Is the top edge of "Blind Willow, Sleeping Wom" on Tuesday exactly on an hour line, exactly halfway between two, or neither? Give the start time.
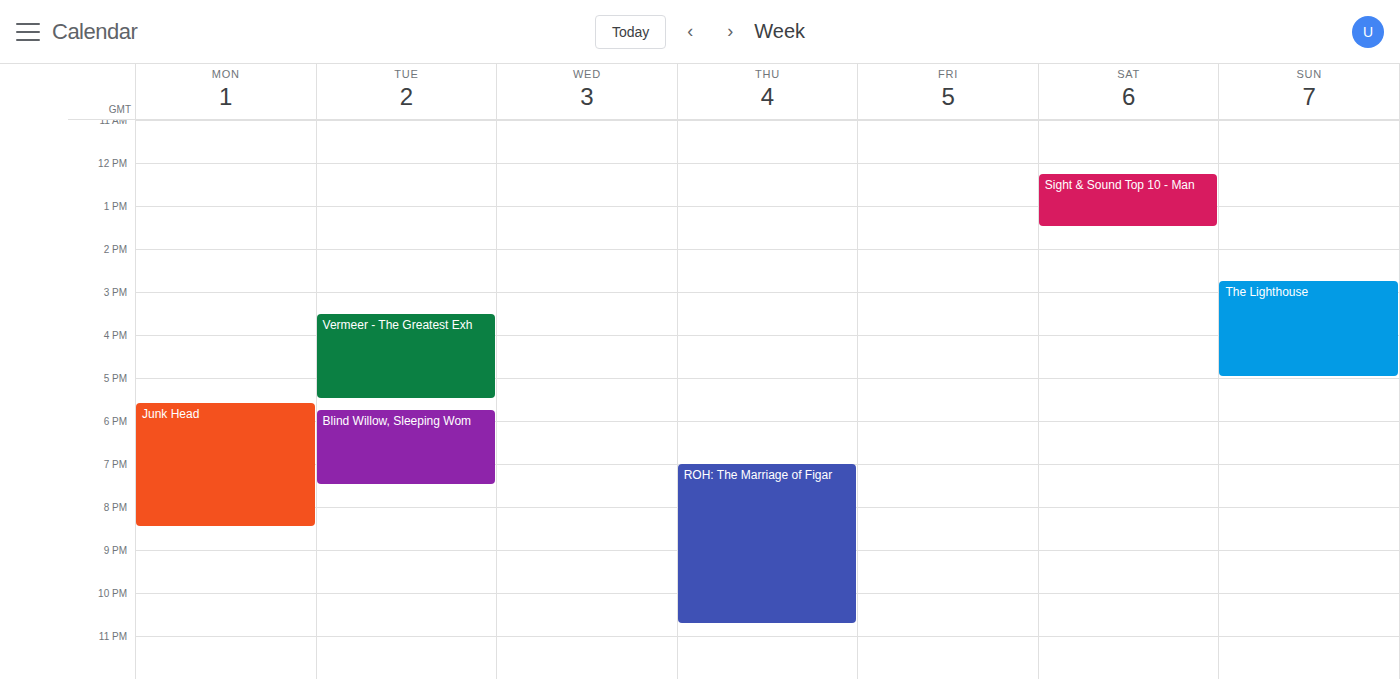
5:45 PM -- neither: three quarters of the way from the 5 PM line to the 6 PM line.